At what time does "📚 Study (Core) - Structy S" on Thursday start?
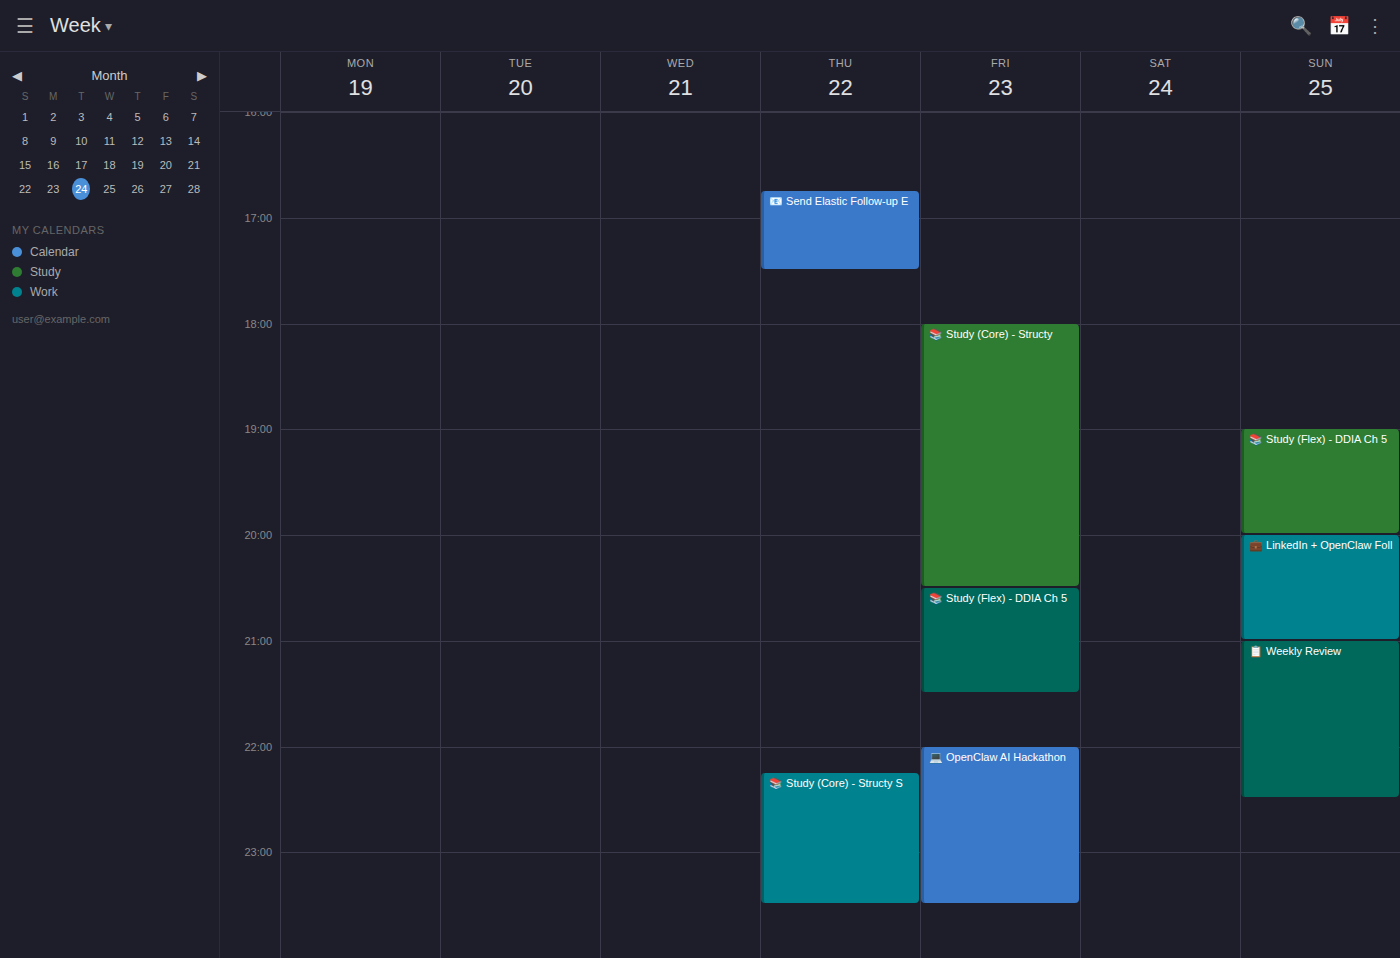
10:15 PM